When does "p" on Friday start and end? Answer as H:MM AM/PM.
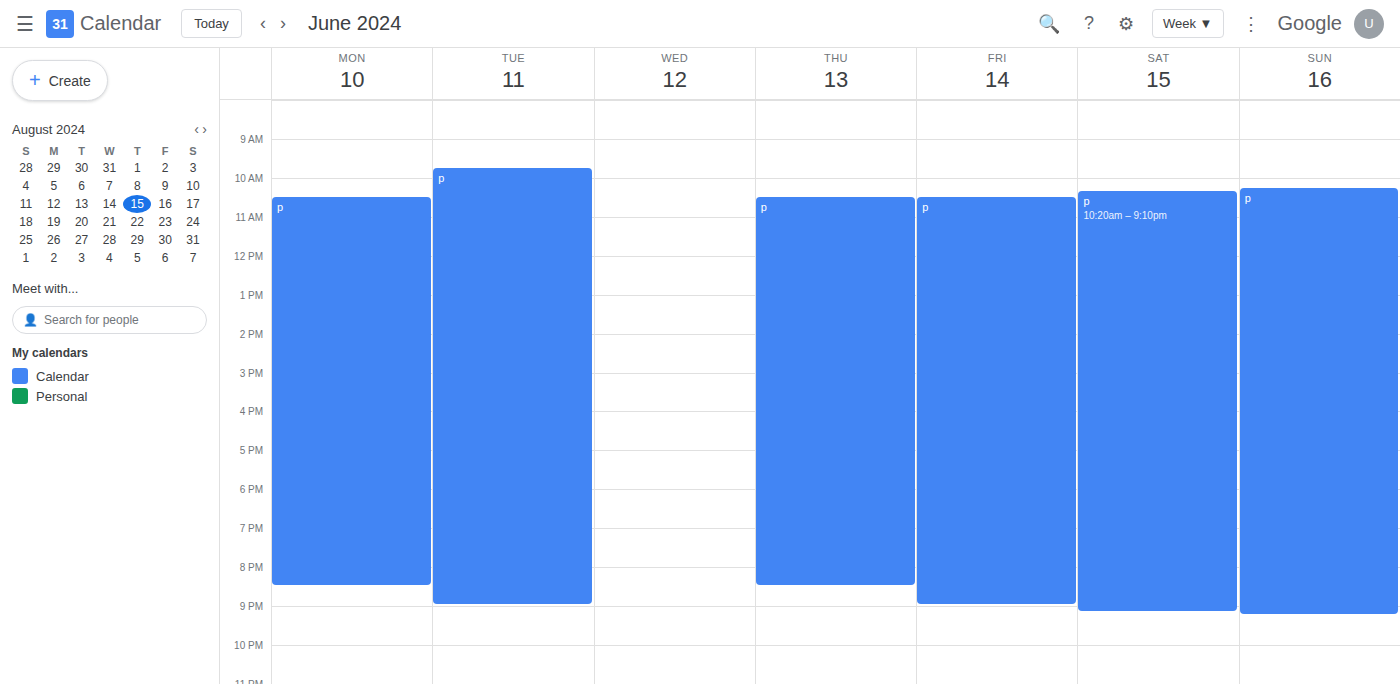
10:30 AM to 9:00 PM